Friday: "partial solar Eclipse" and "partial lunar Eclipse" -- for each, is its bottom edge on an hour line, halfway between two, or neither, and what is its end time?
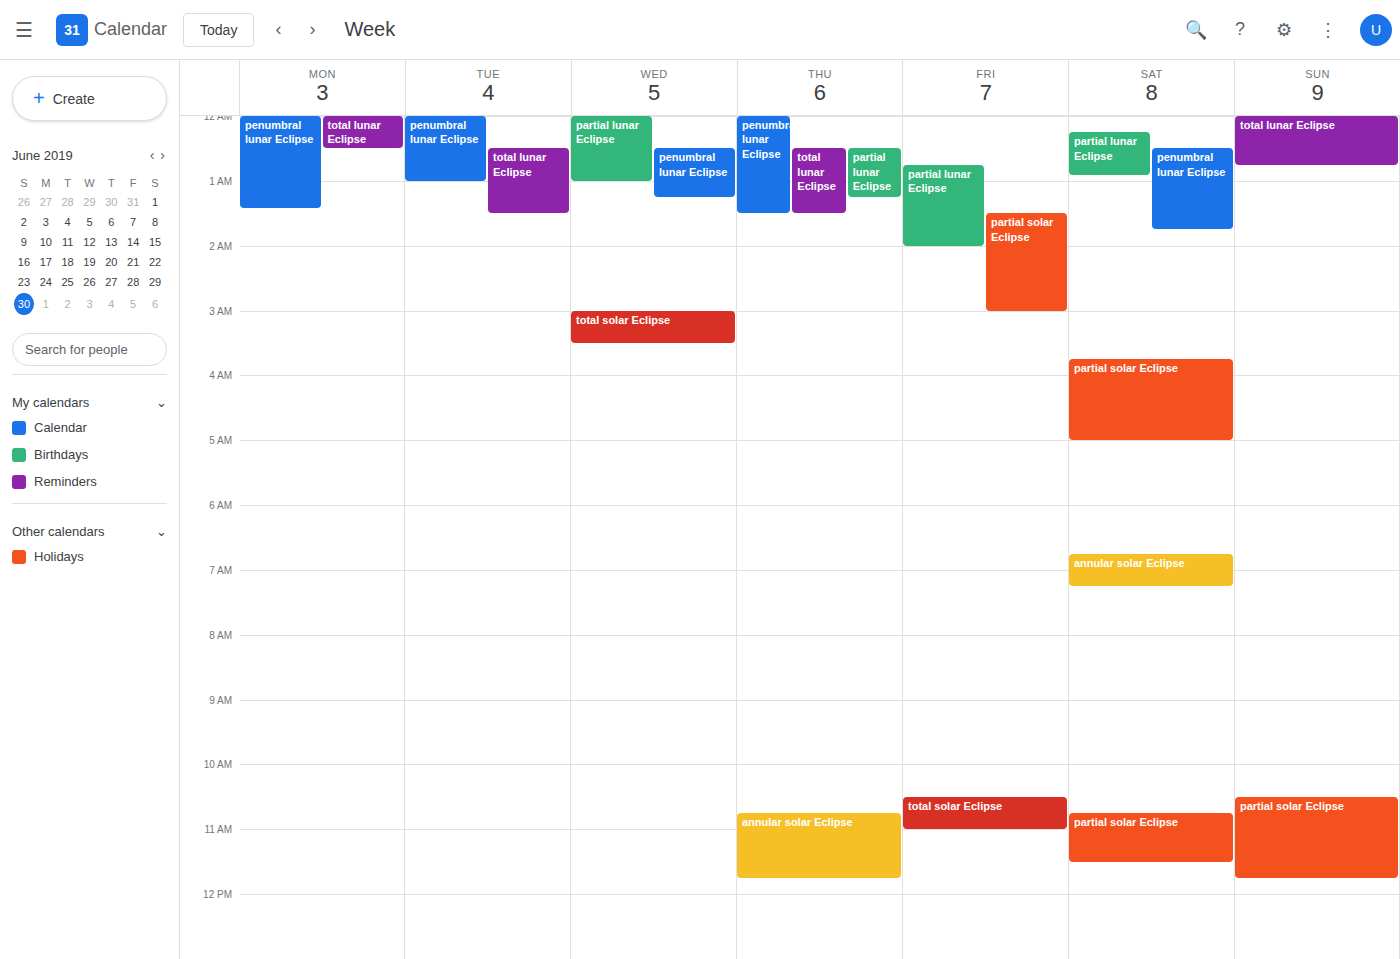
"partial solar Eclipse": 3:00 AM, exactly on the 3 AM line. "partial lunar Eclipse": 2:00 AM, exactly on the 2 AM line.